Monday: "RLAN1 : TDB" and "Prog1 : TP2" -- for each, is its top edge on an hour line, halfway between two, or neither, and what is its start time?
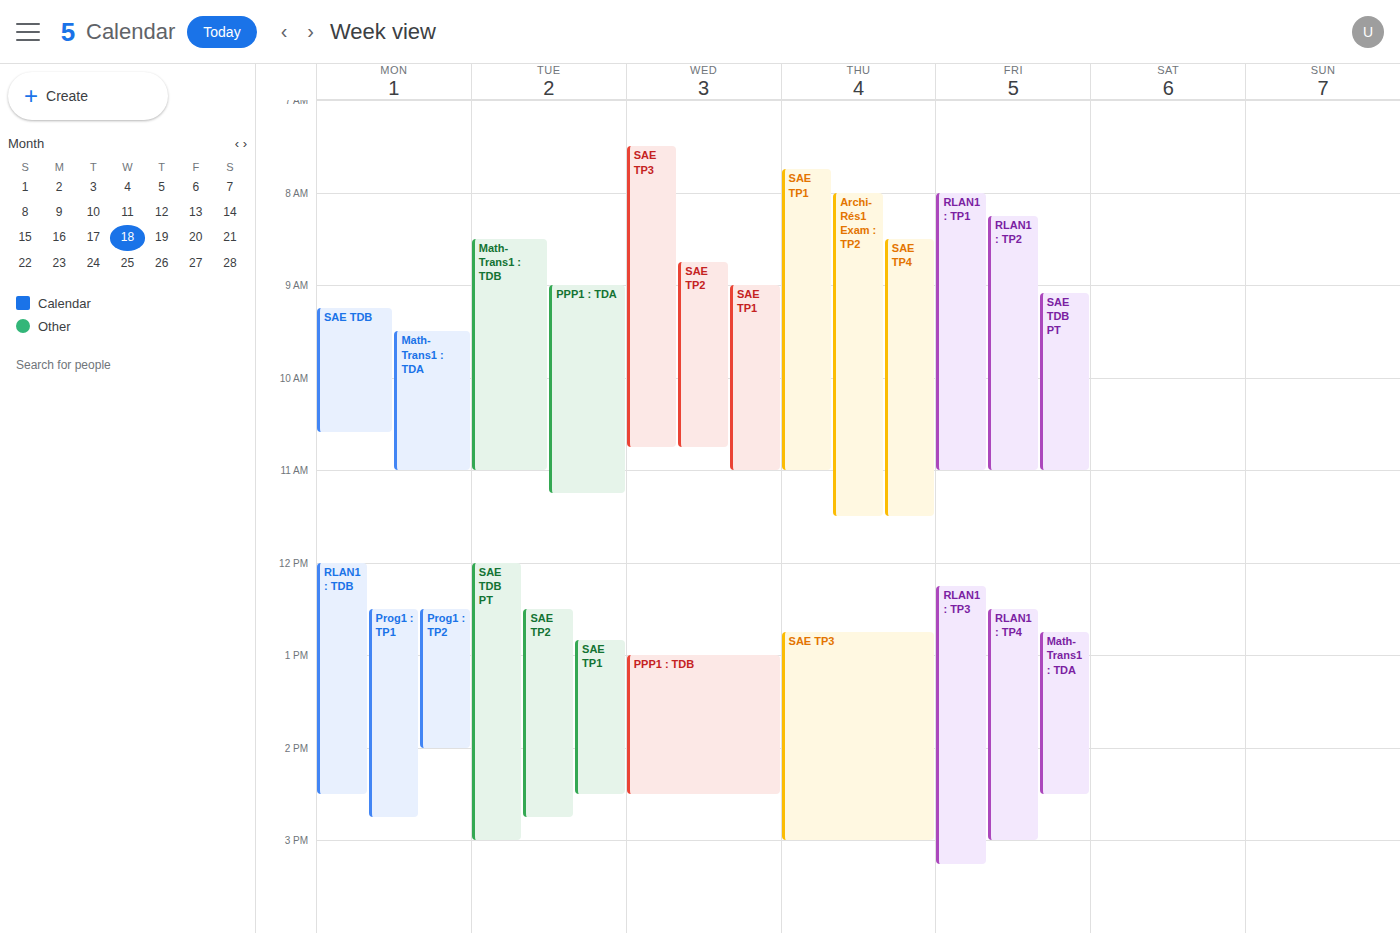
"RLAN1 : TDB": 12:00 PM, exactly on the 12 PM line. "Prog1 : TP2": 12:30 PM, halfway between the 12 PM and 1 PM lines.